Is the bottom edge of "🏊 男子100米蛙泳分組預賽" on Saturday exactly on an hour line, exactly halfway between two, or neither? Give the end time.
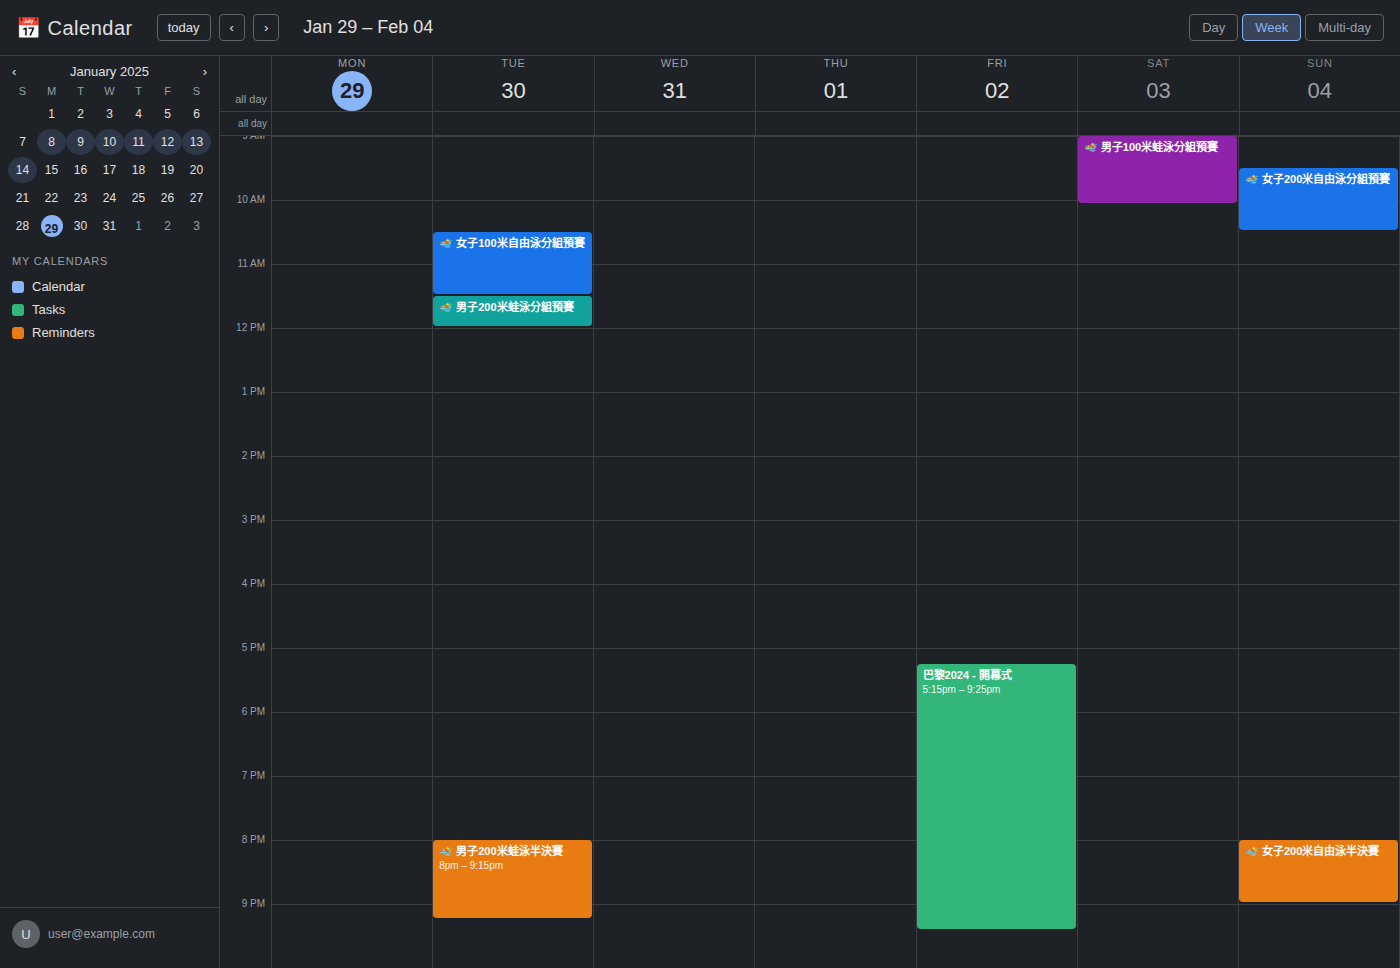
10:05 AM -- neither: 5 minutes below the 10 AM line and 55 minutes above the 11 AM line.